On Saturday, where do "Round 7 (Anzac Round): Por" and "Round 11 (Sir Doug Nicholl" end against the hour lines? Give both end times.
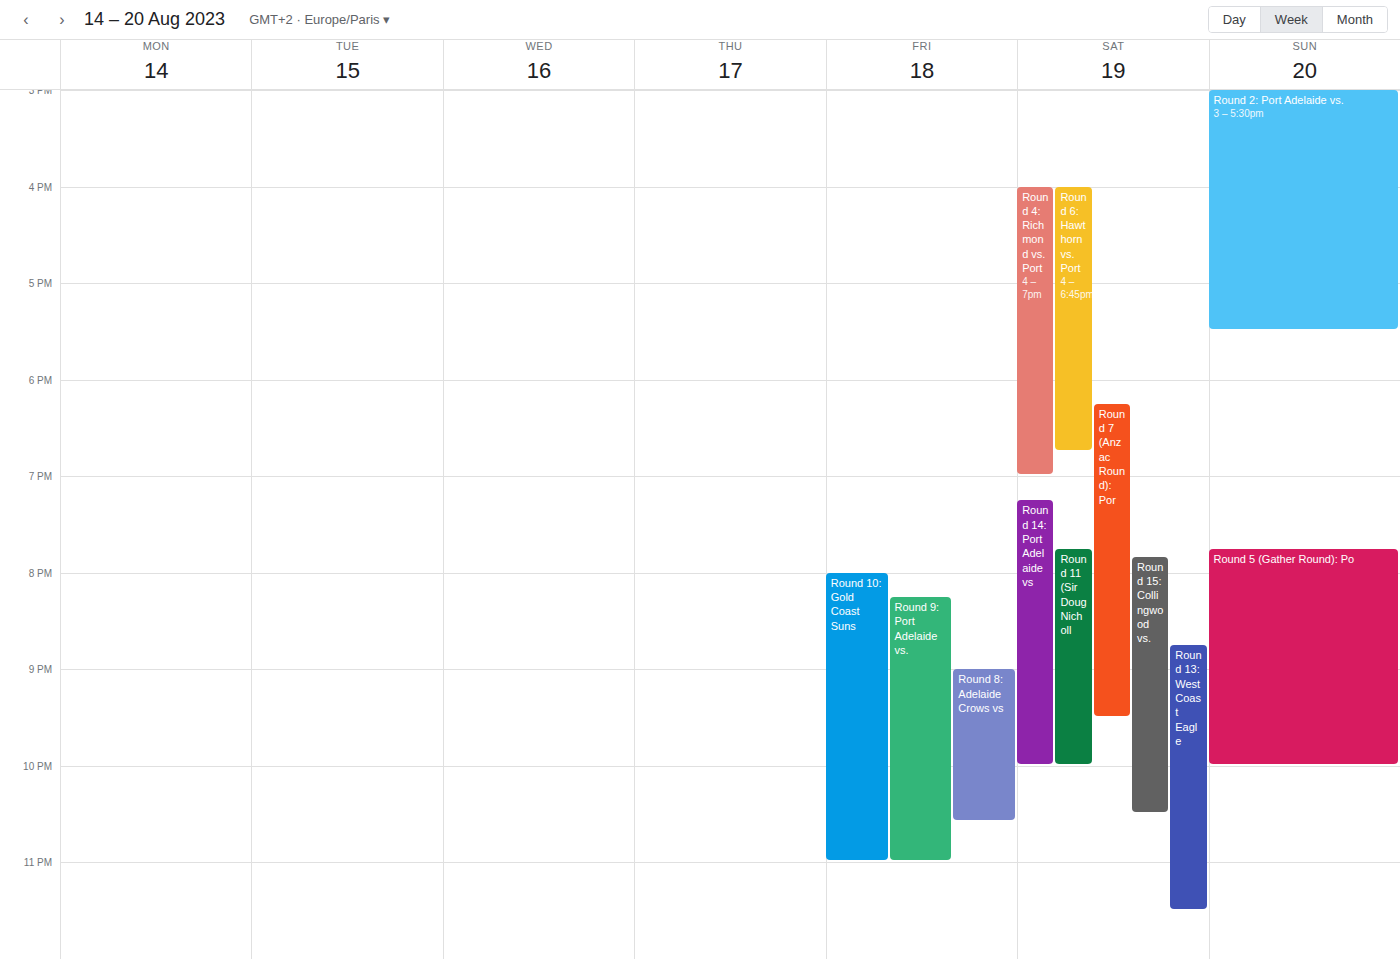
"Round 7 (Anzac Round): Por": 9:30 PM, halfway between the 9 PM and 10 PM lines. "Round 11 (Sir Doug Nicholl": 10:00 PM, exactly on the 10 PM line.